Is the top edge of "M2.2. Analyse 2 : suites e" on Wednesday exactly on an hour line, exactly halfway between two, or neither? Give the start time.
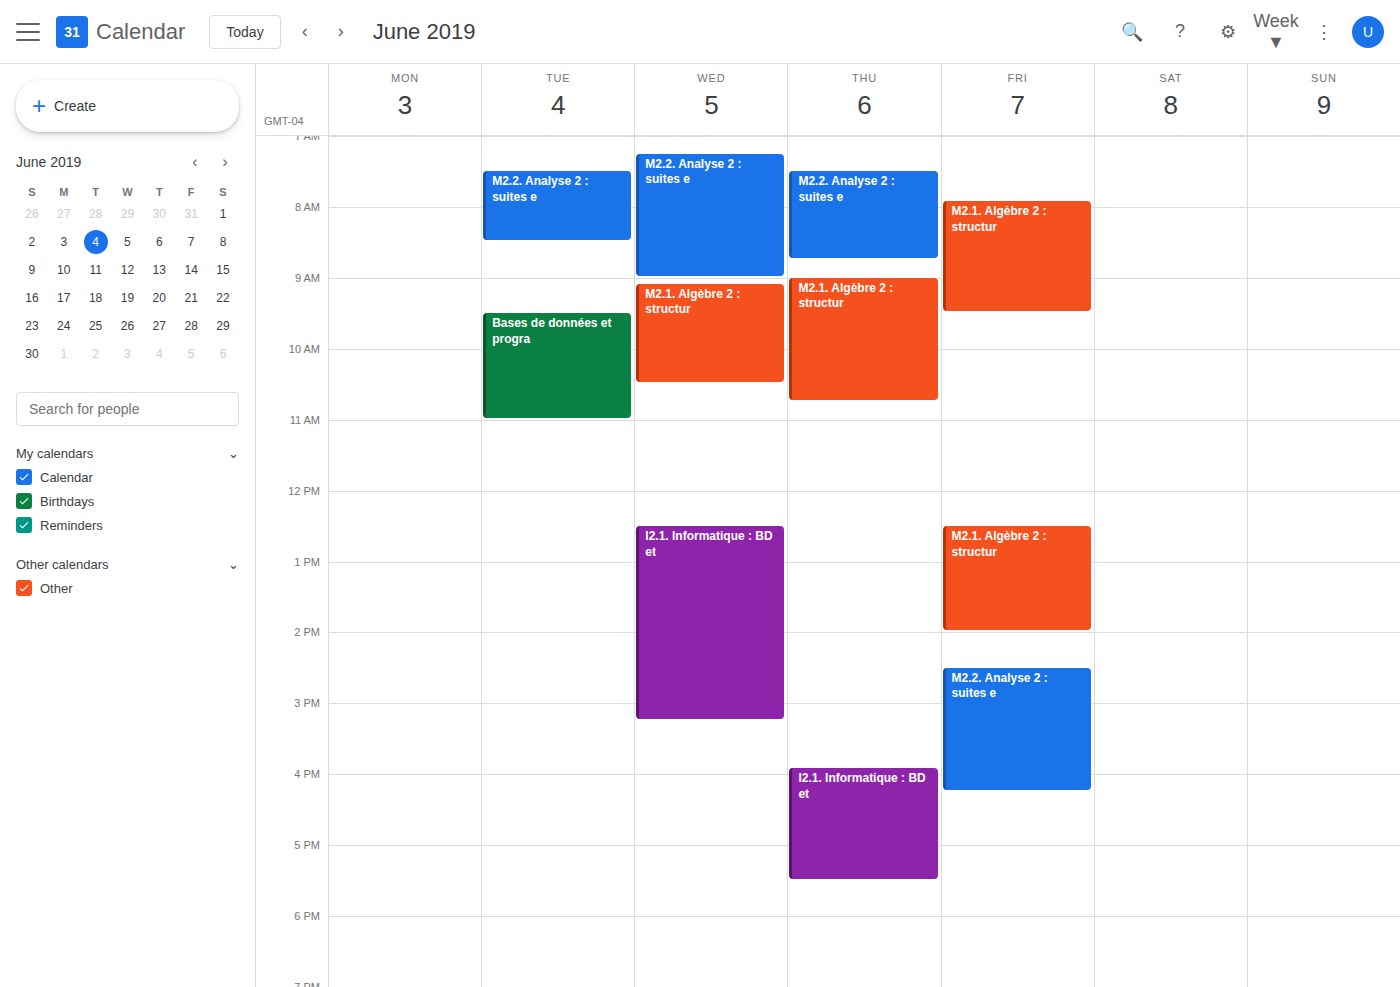
7:15 AM -- neither: a quarter of the way from the 7 AM line to the 8 AM line.